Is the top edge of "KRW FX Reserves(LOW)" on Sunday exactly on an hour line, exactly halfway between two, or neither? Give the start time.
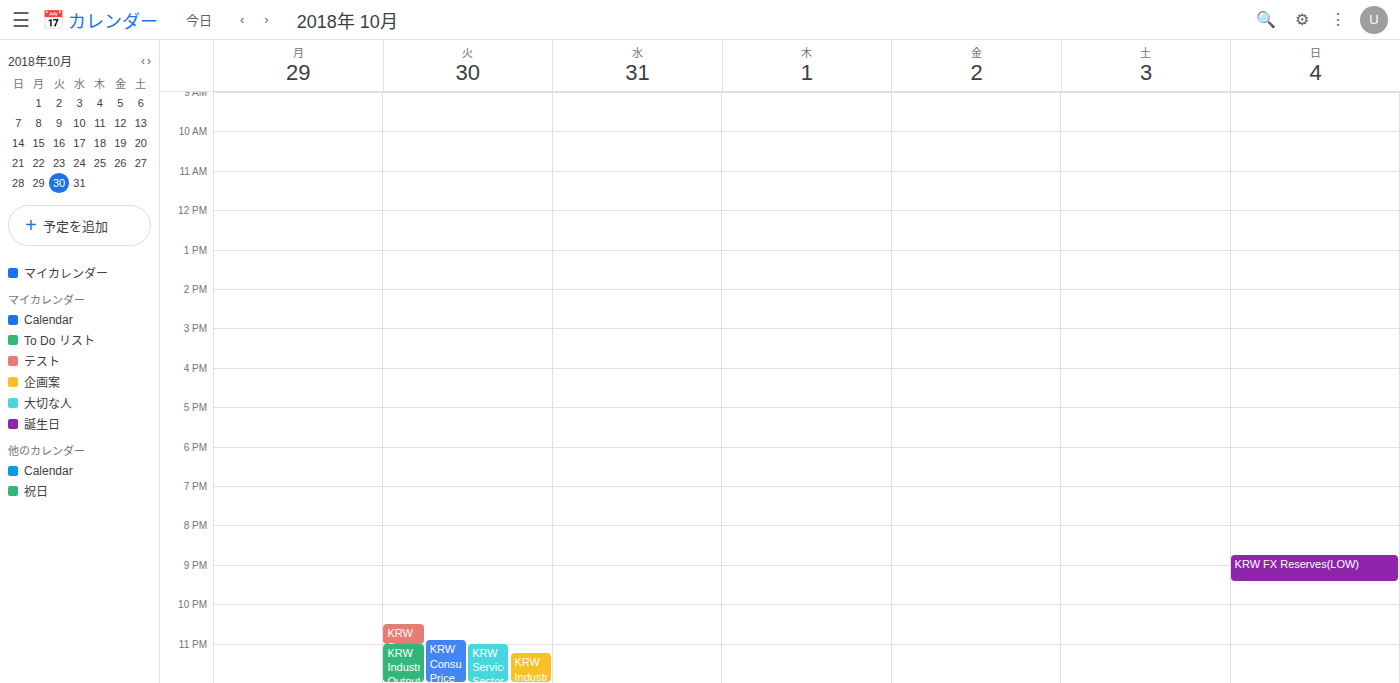
8:45 PM -- neither: three quarters of the way from the 8 PM line to the 9 PM line.